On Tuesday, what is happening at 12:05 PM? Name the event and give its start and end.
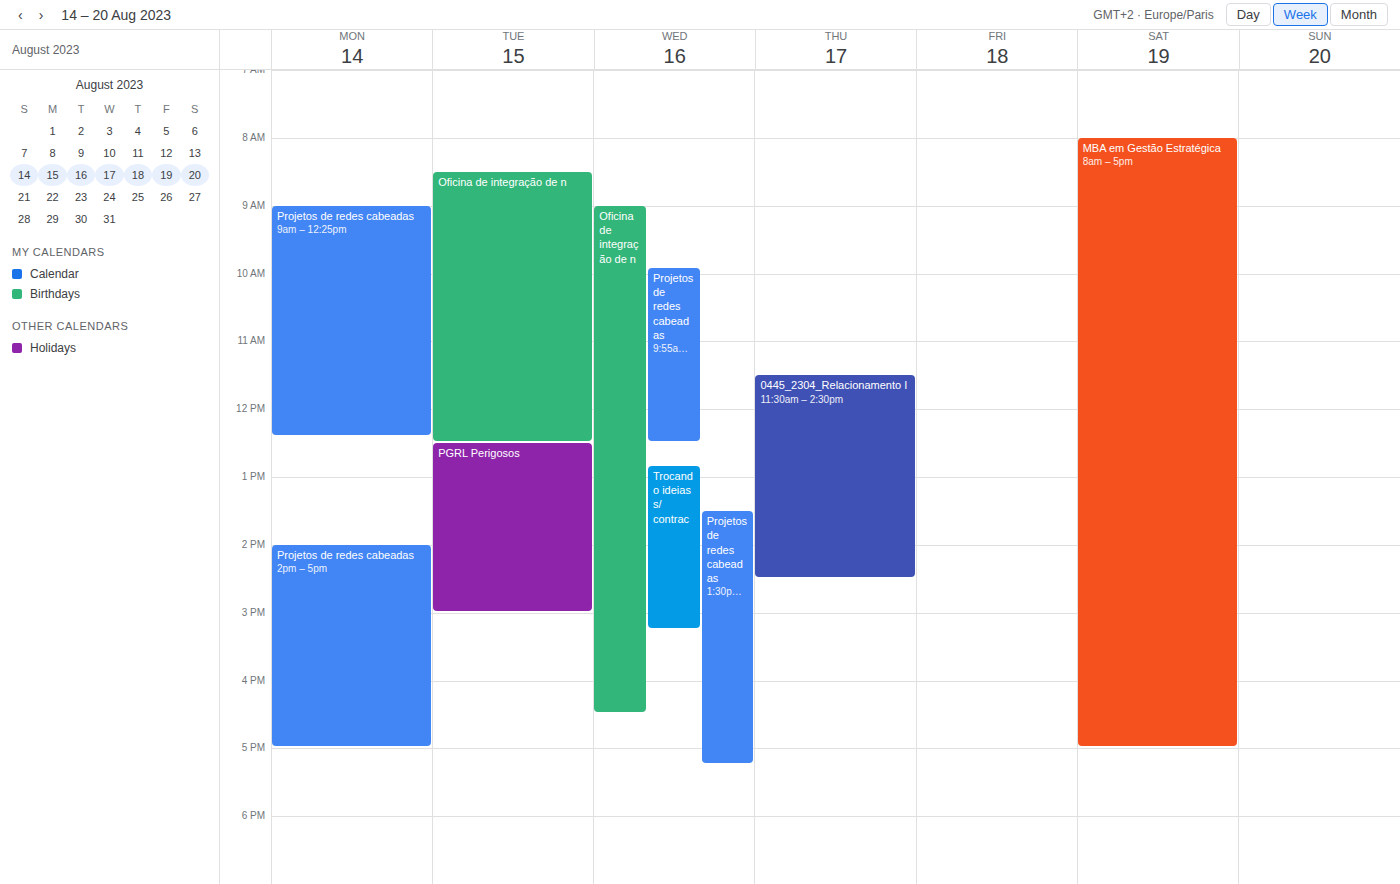
"Oficina de integração de n", 8:30 AM to 12:30 PM